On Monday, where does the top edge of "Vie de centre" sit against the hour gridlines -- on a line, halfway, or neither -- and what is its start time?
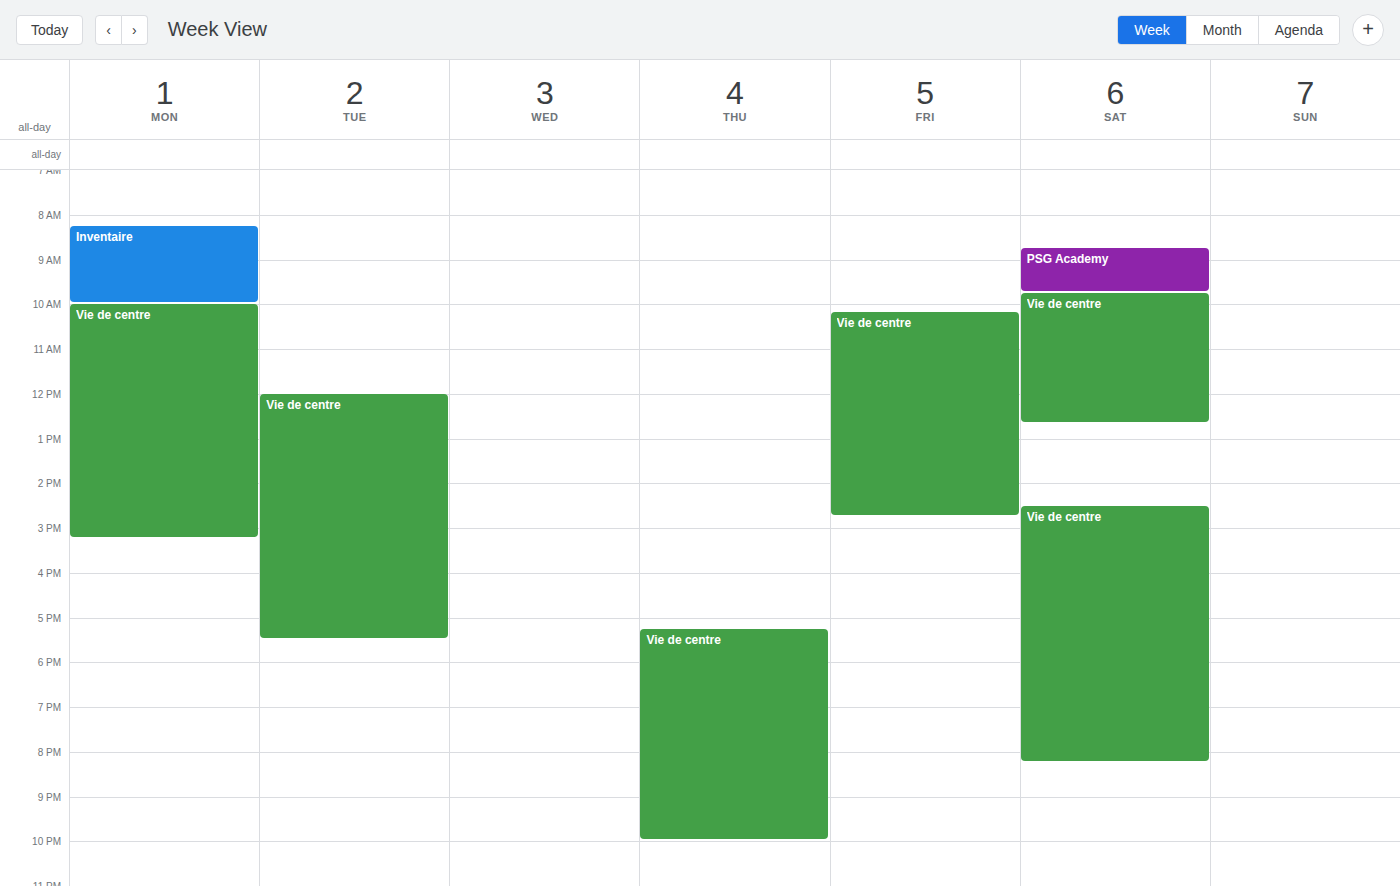
10:00 -- exactly on the 10:00 line.